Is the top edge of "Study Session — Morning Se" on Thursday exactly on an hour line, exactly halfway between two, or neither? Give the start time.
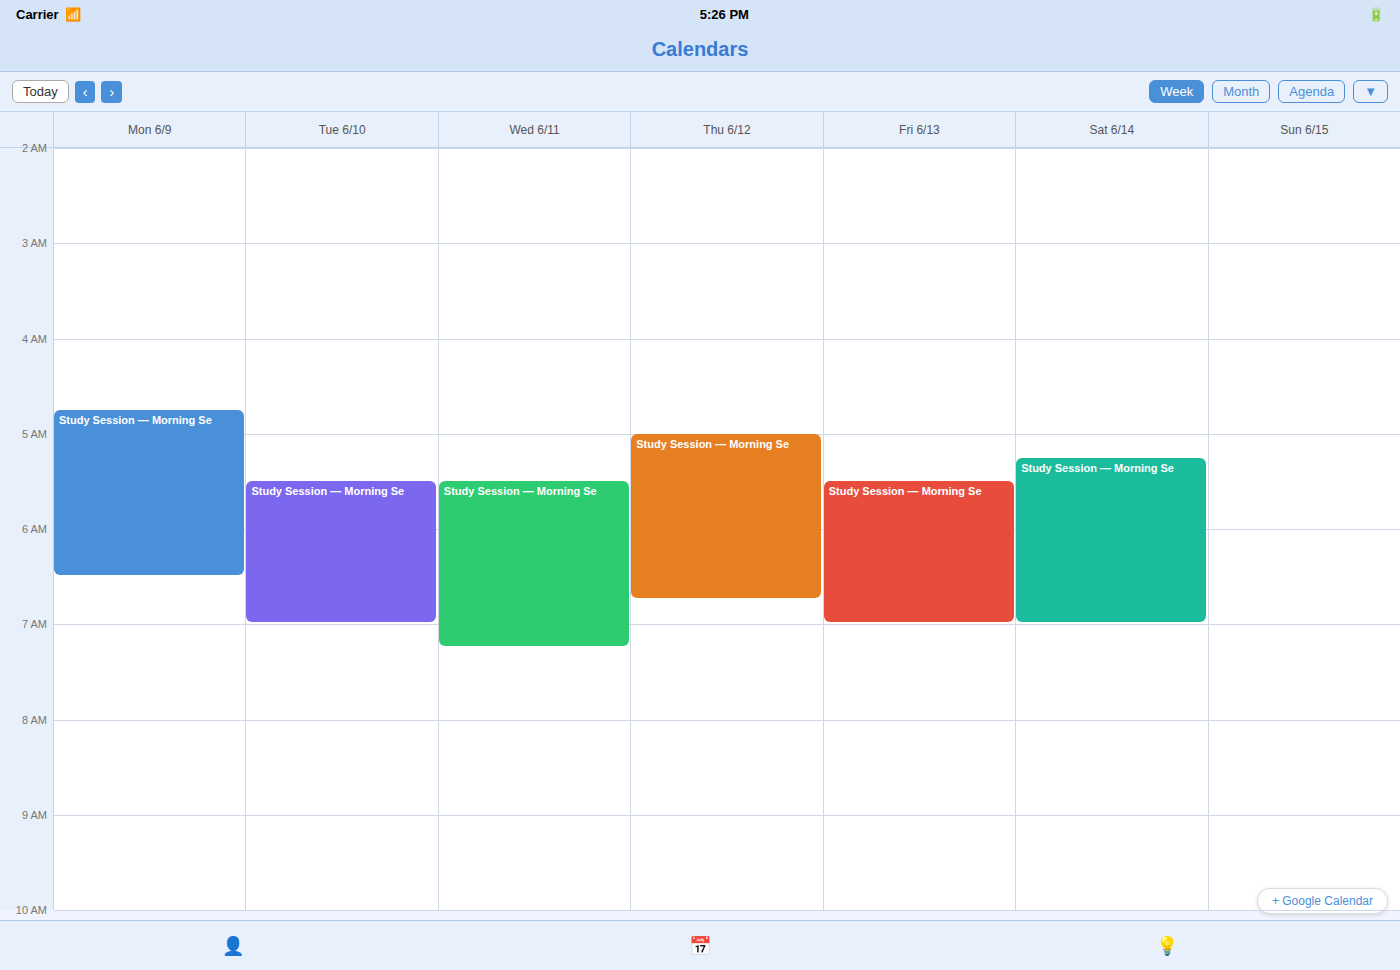
5:00 AM -- exactly on the 5 AM line.